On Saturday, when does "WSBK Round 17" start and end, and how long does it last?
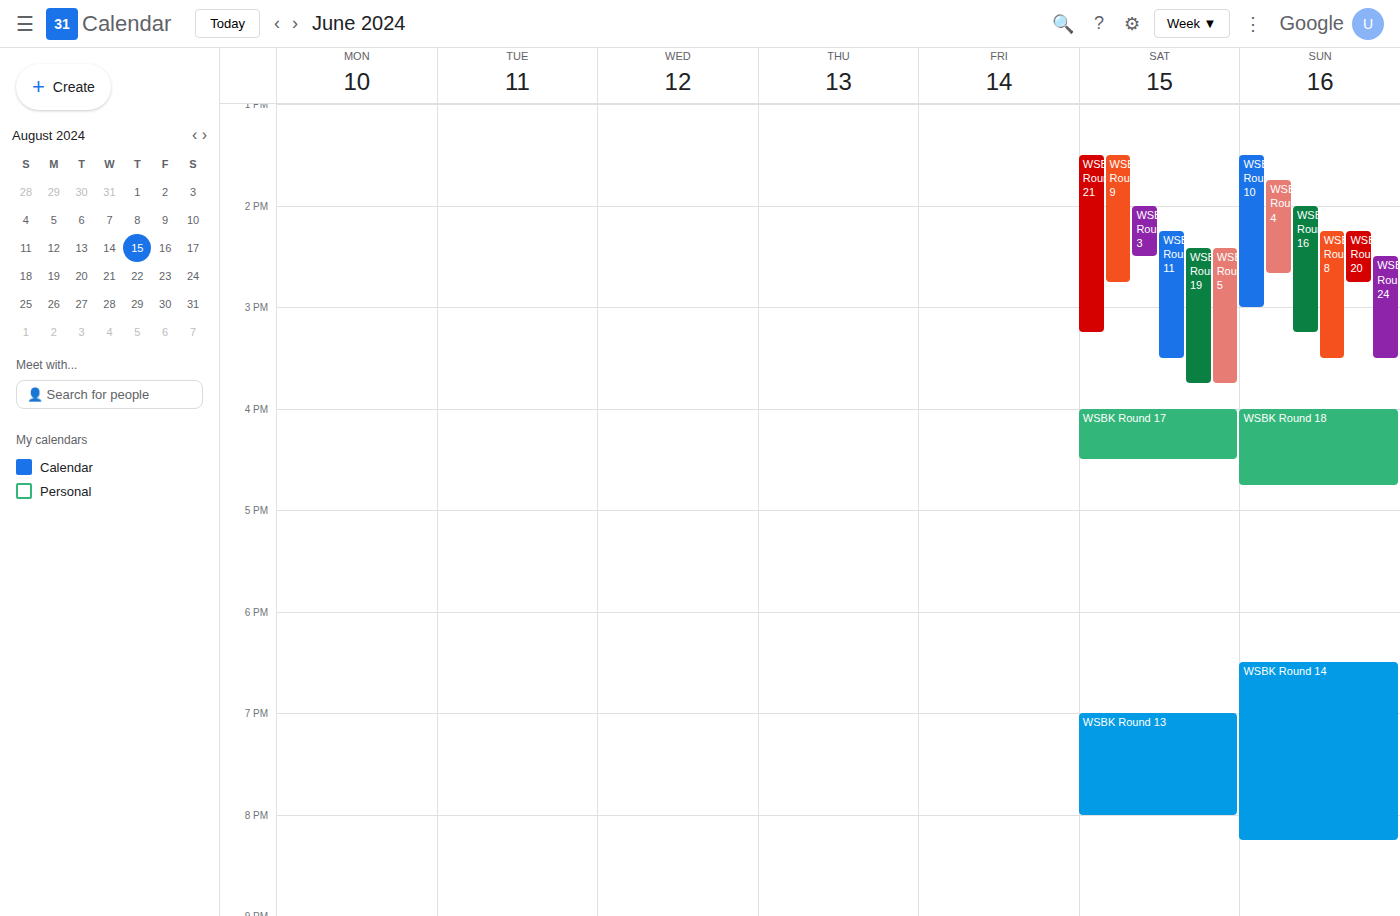
4:00 PM to 4:30 PM, 30 minutes